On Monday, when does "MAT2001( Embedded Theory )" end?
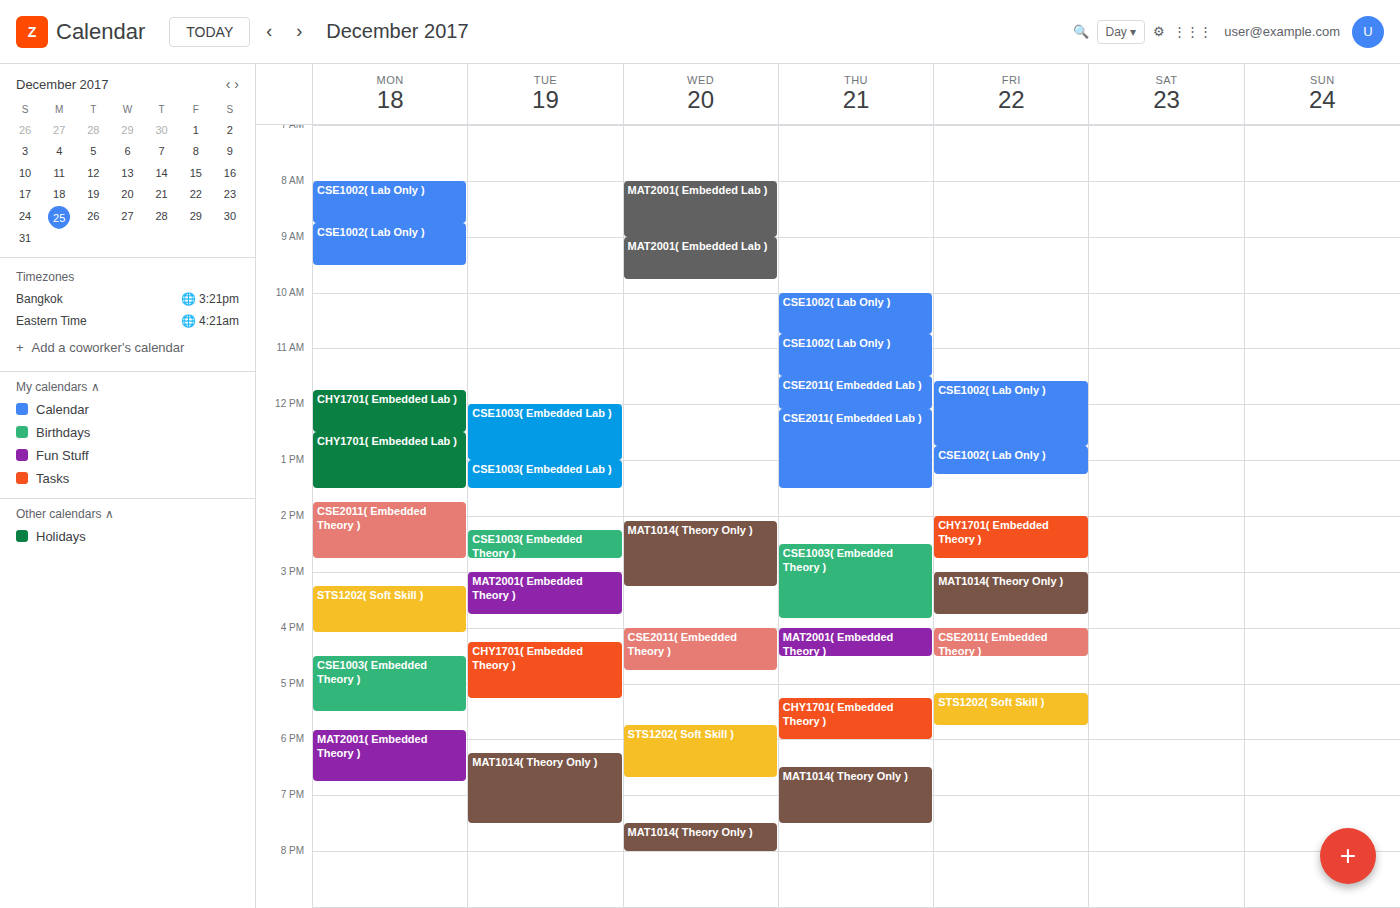
6:45 PM